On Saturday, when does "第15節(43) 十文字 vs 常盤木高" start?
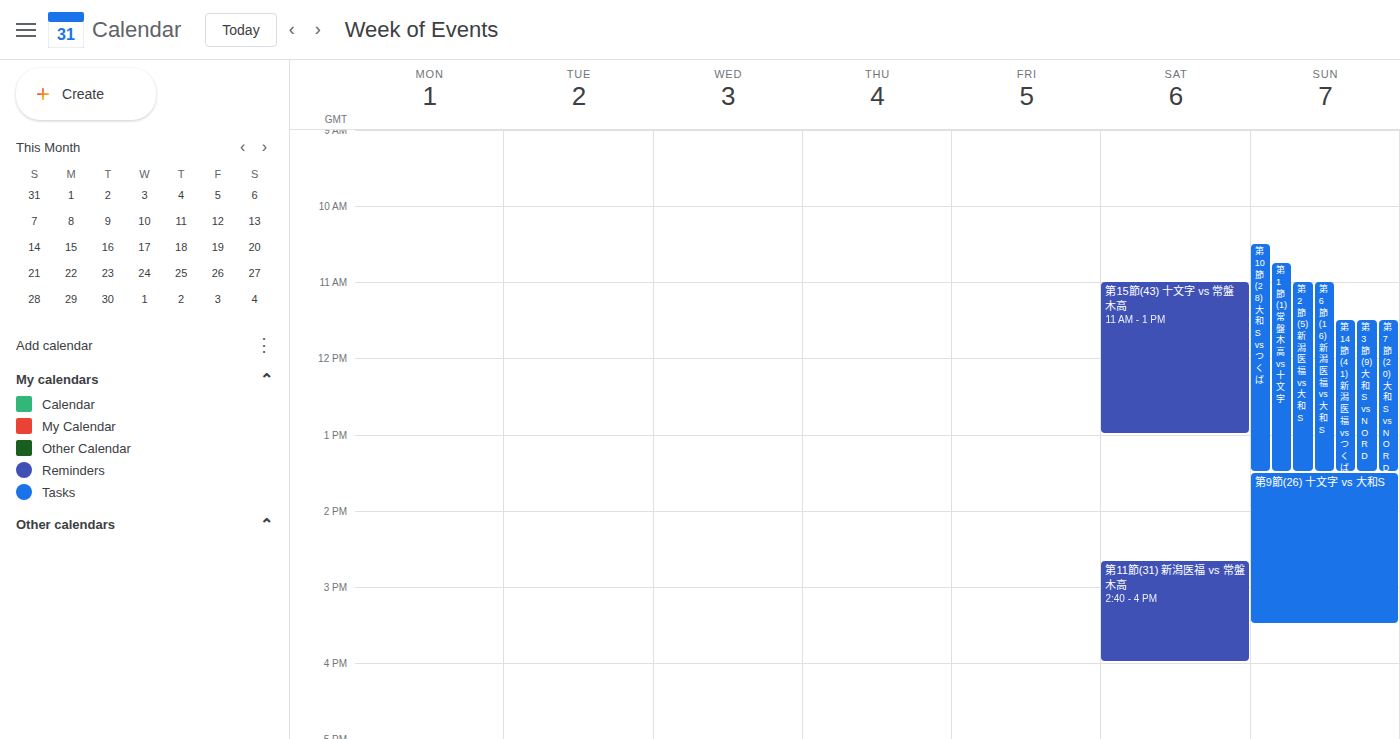
11:00 AM